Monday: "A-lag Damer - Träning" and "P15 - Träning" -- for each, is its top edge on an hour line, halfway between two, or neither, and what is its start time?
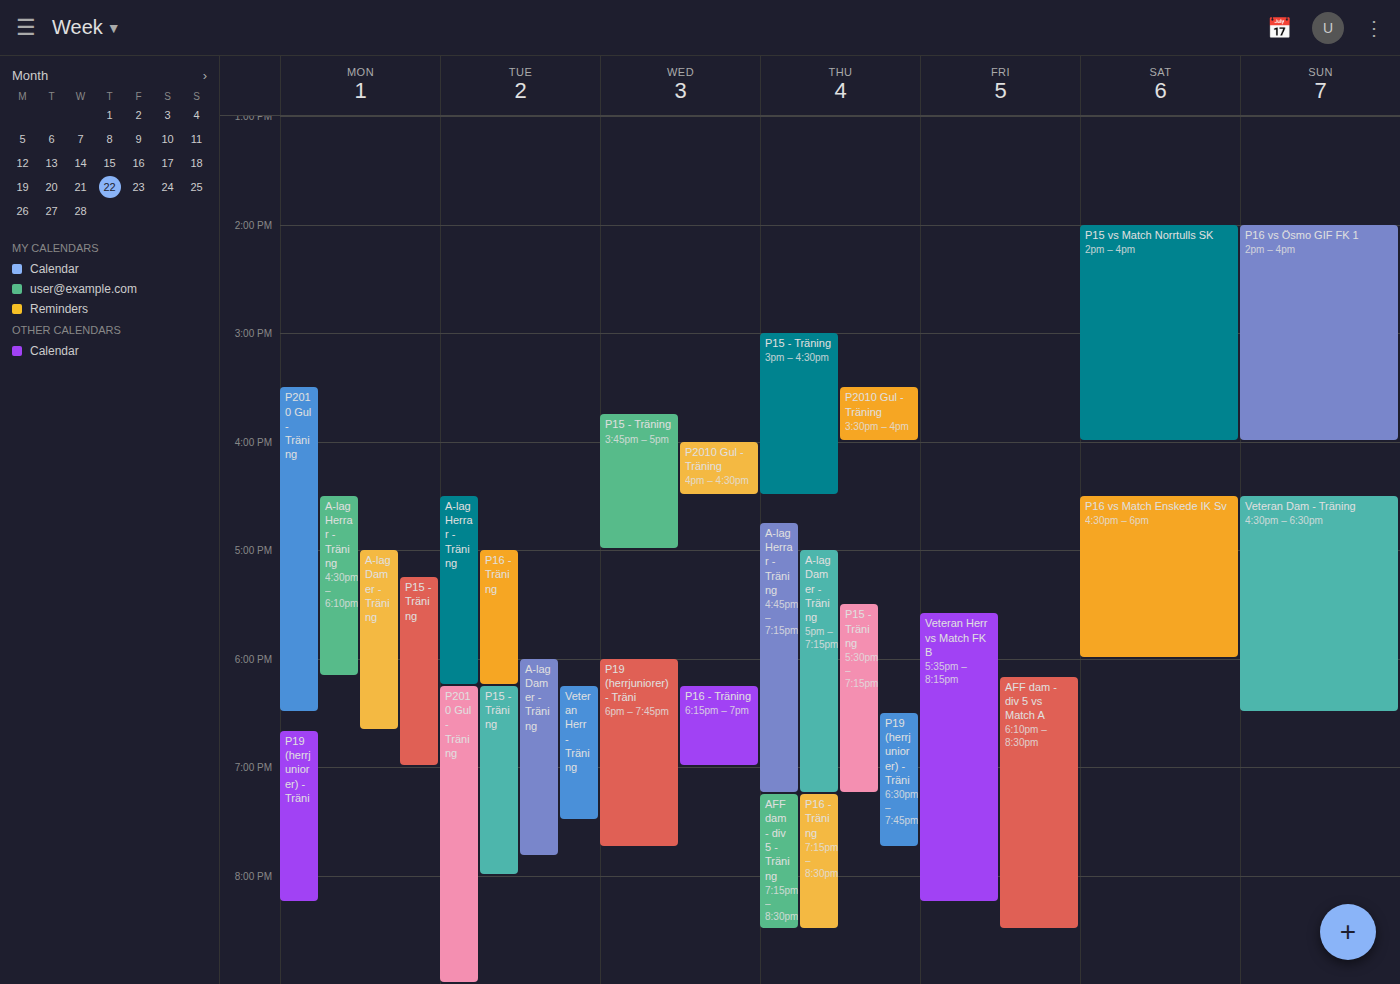
"A-lag Damer - Träning": 5:00 PM, exactly on the 5 PM line. "P15 - Träning": 5:15 PM, neither: a quarter of the way from the 5 PM line to the 6 PM line.